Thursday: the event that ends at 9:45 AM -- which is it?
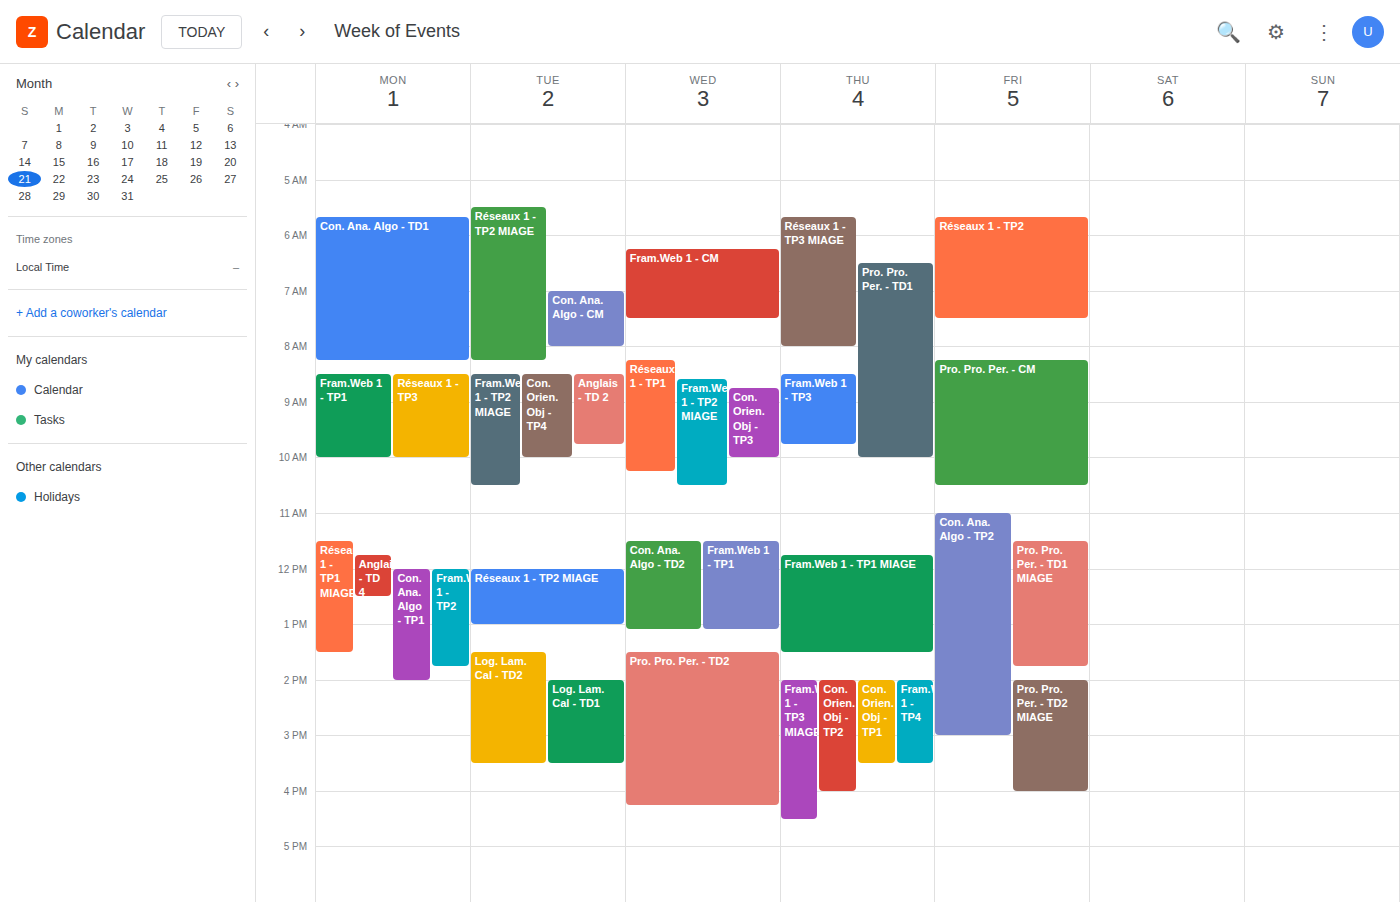
"Fram.Web 1 - TP3"